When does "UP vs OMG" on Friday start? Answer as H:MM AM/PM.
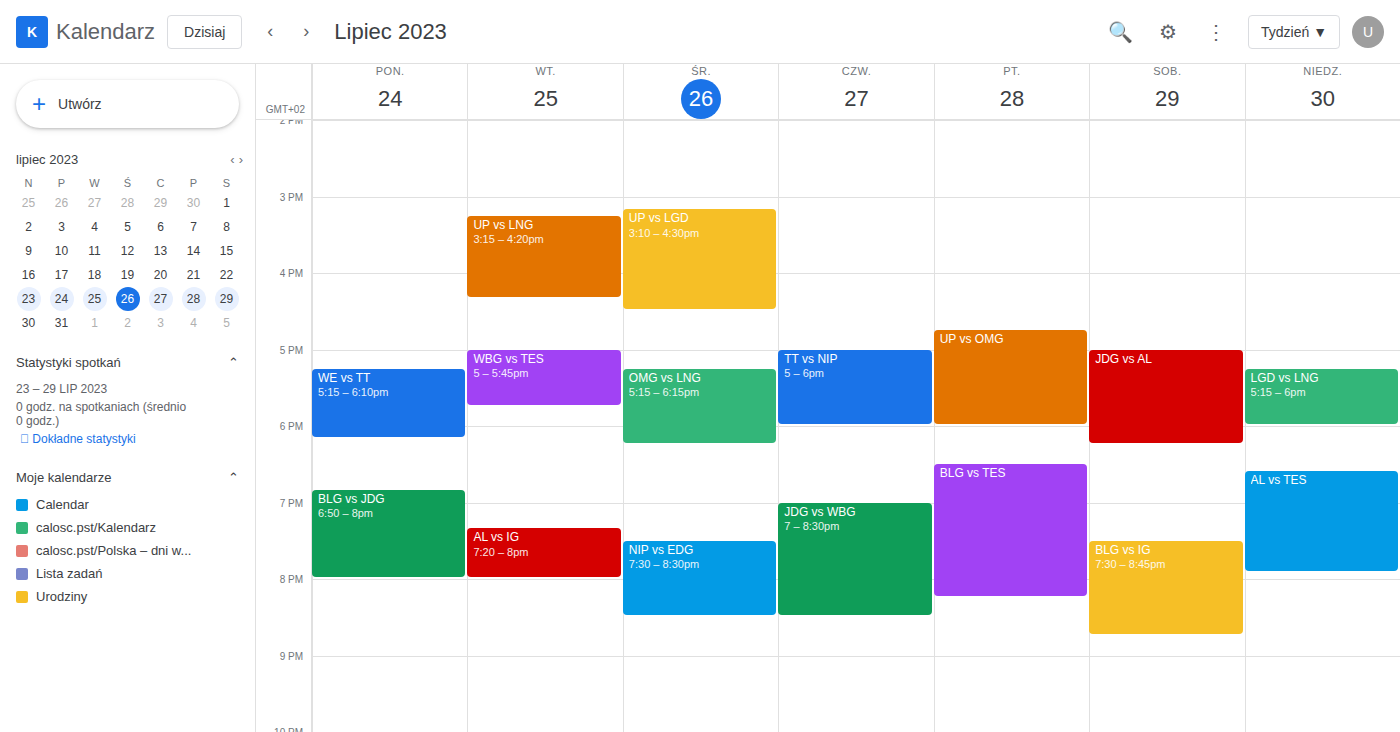
4:45 PM